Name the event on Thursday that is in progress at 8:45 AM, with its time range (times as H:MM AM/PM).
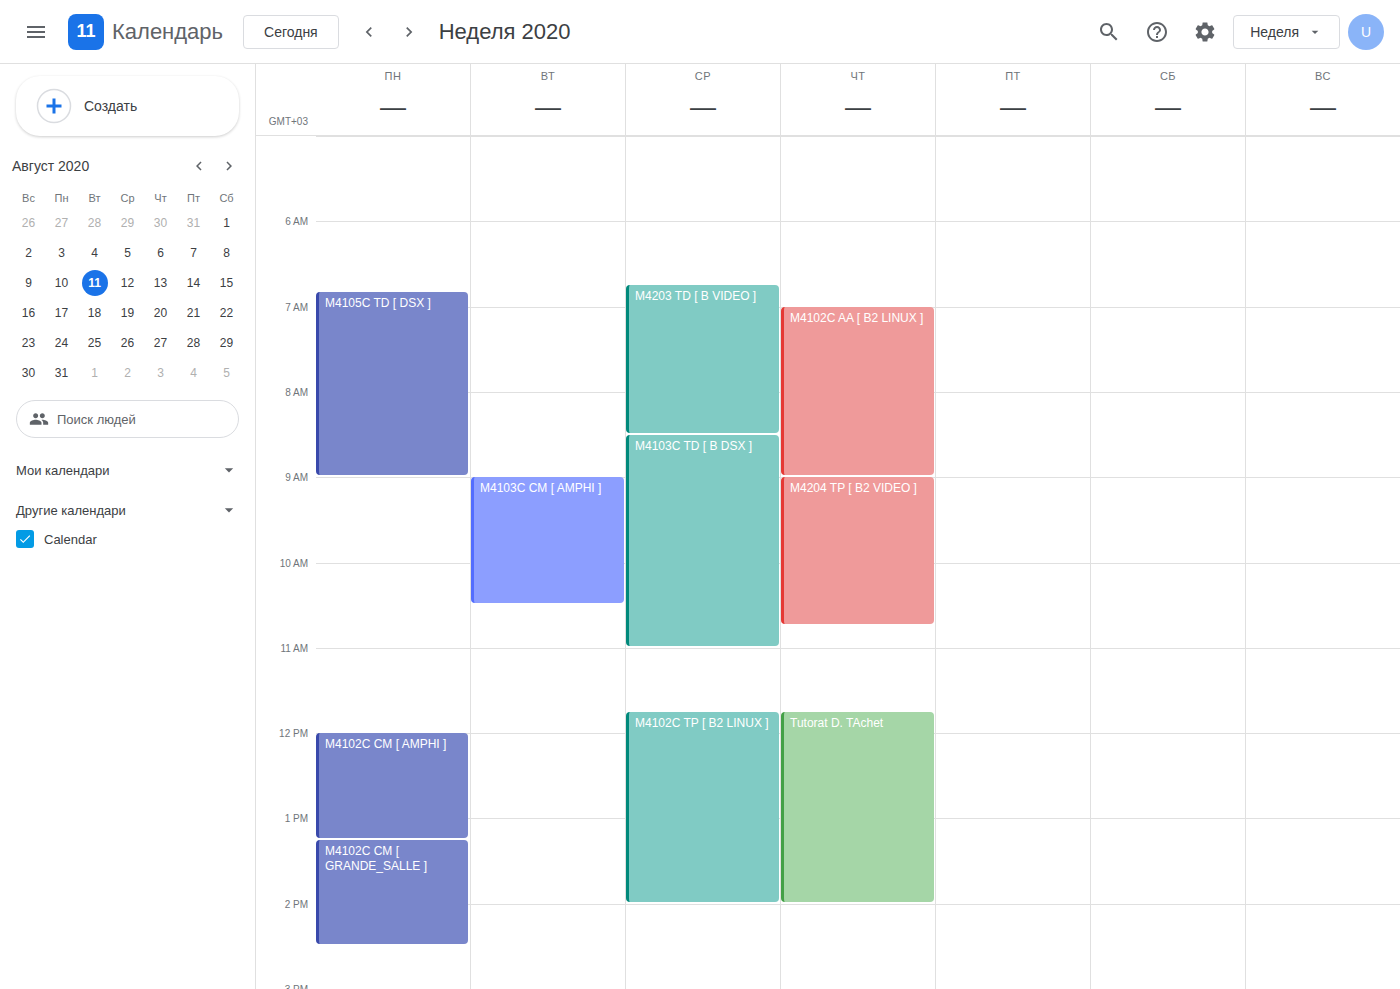
"M4102C AA [ B2 LINUX ]", 7:00 AM to 9:00 AM